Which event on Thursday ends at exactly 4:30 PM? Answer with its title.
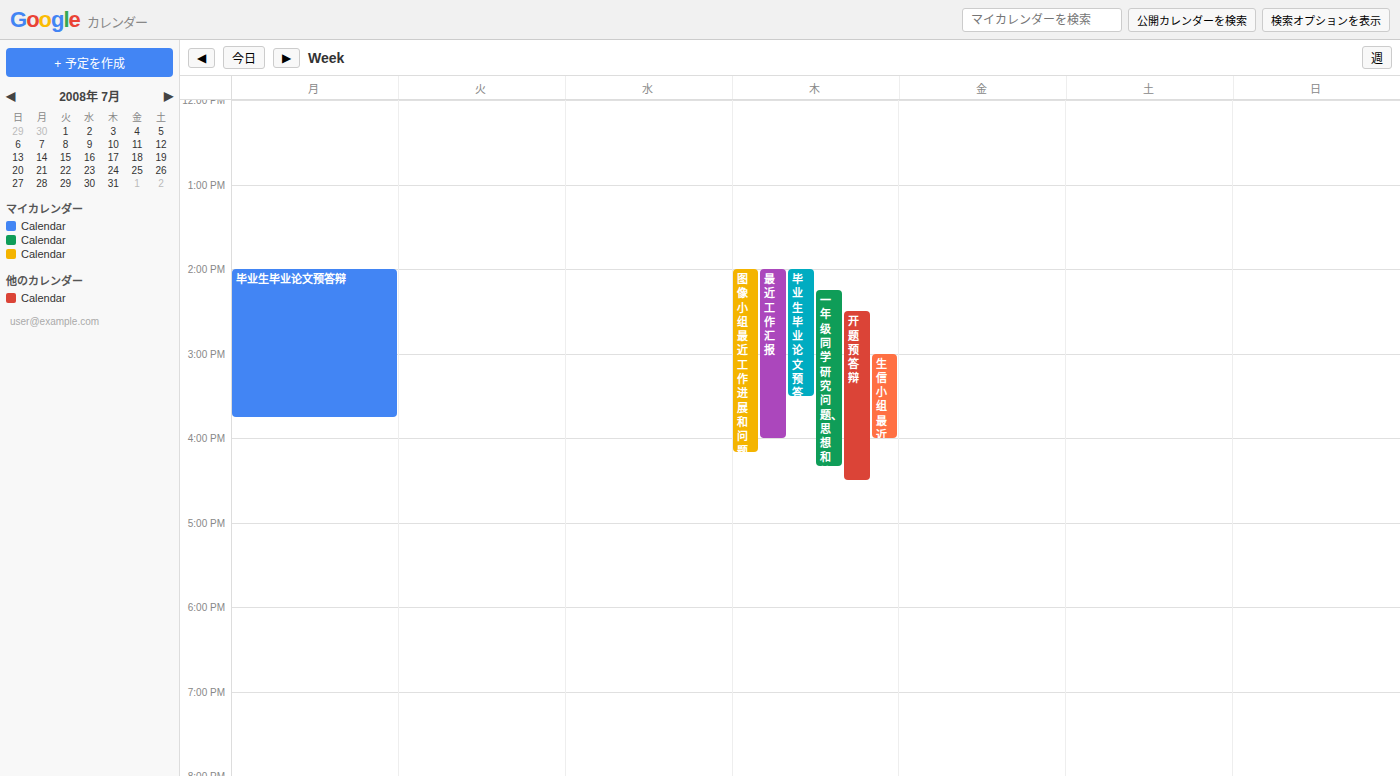
"开题预答辩"